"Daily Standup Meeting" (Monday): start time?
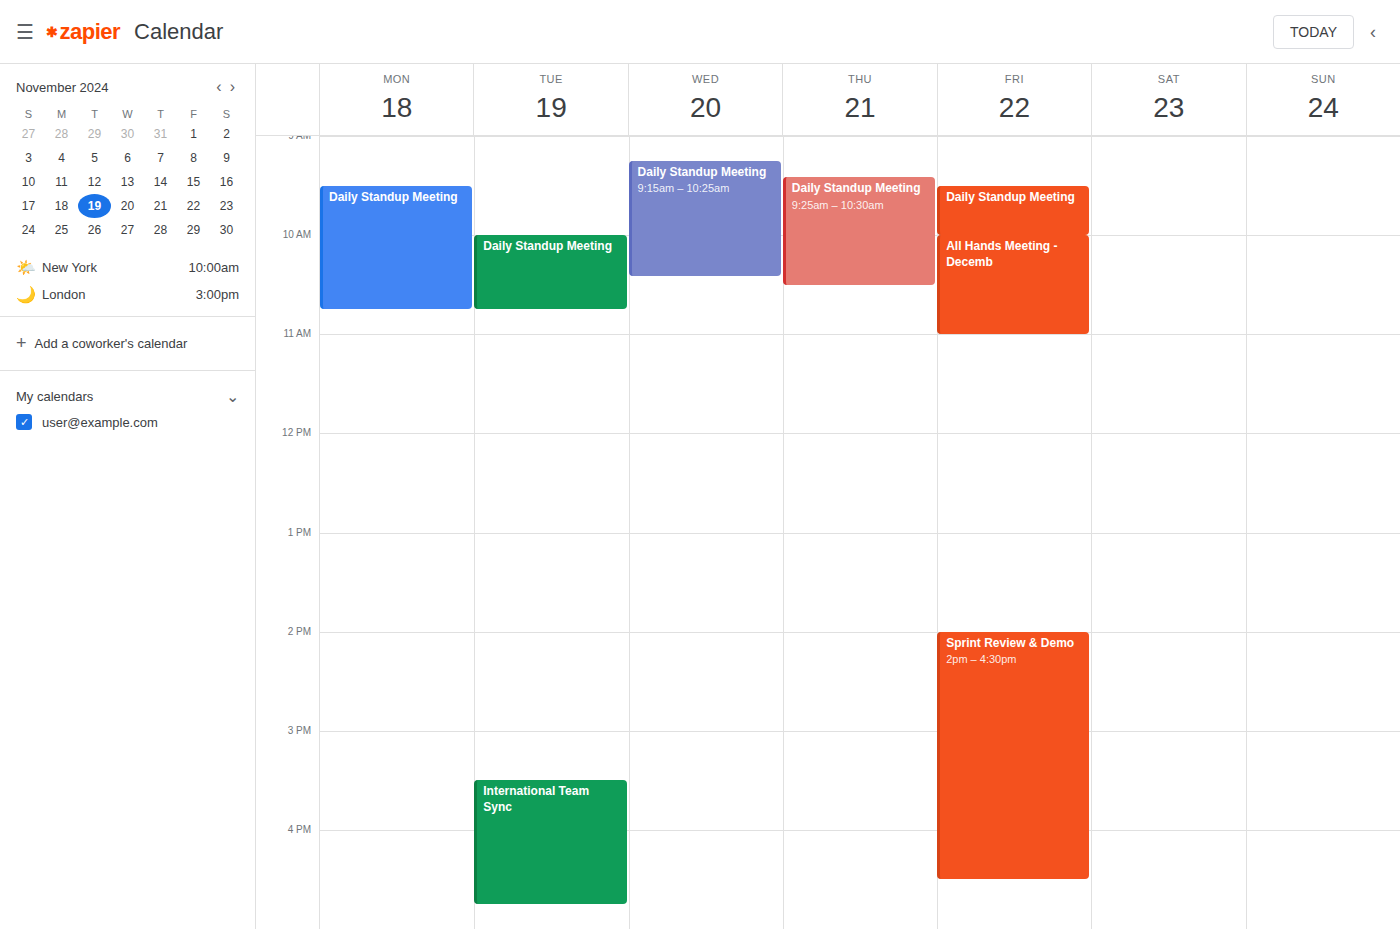
09:30